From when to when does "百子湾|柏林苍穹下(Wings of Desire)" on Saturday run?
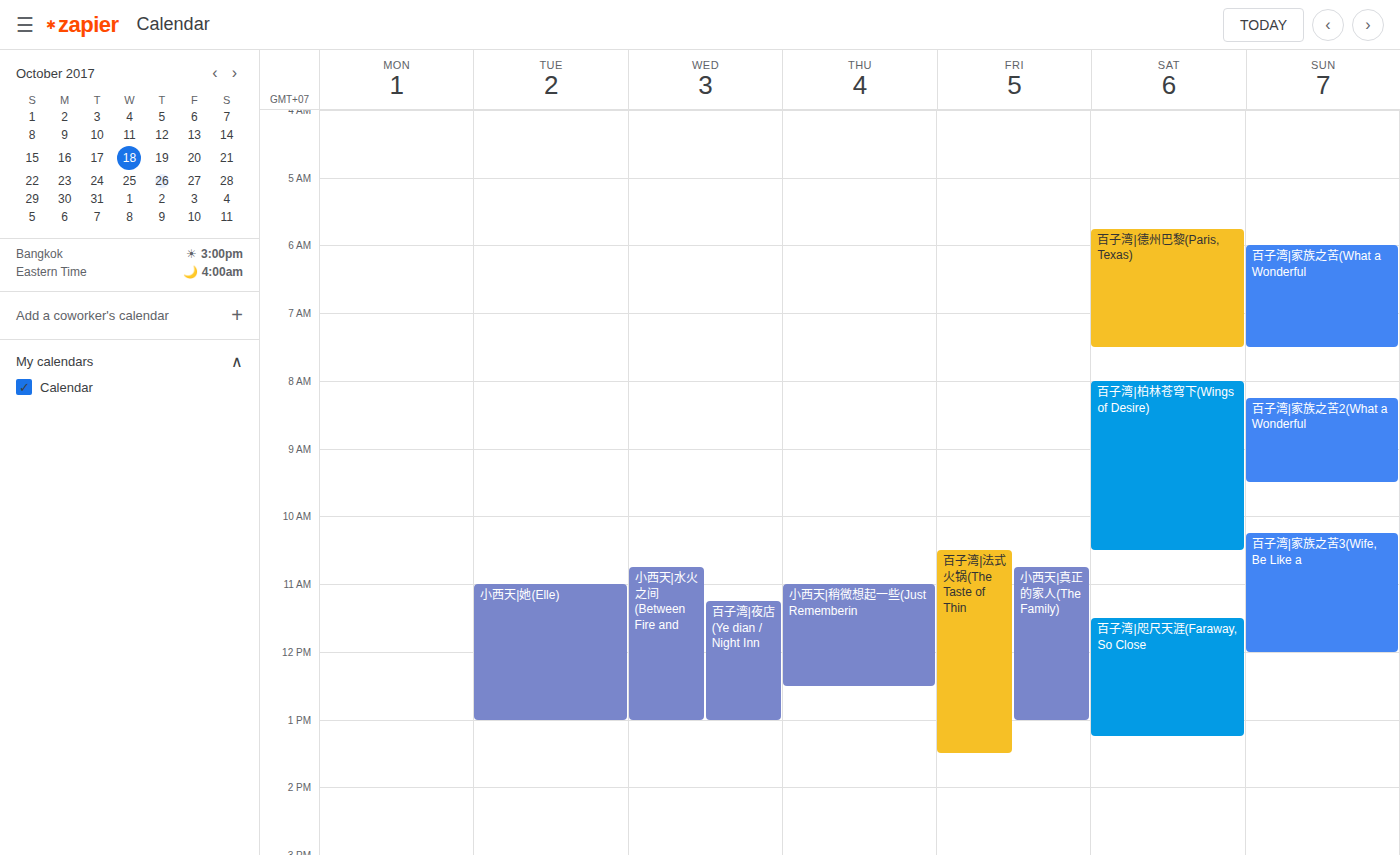
8:00 AM to 10:30 AM